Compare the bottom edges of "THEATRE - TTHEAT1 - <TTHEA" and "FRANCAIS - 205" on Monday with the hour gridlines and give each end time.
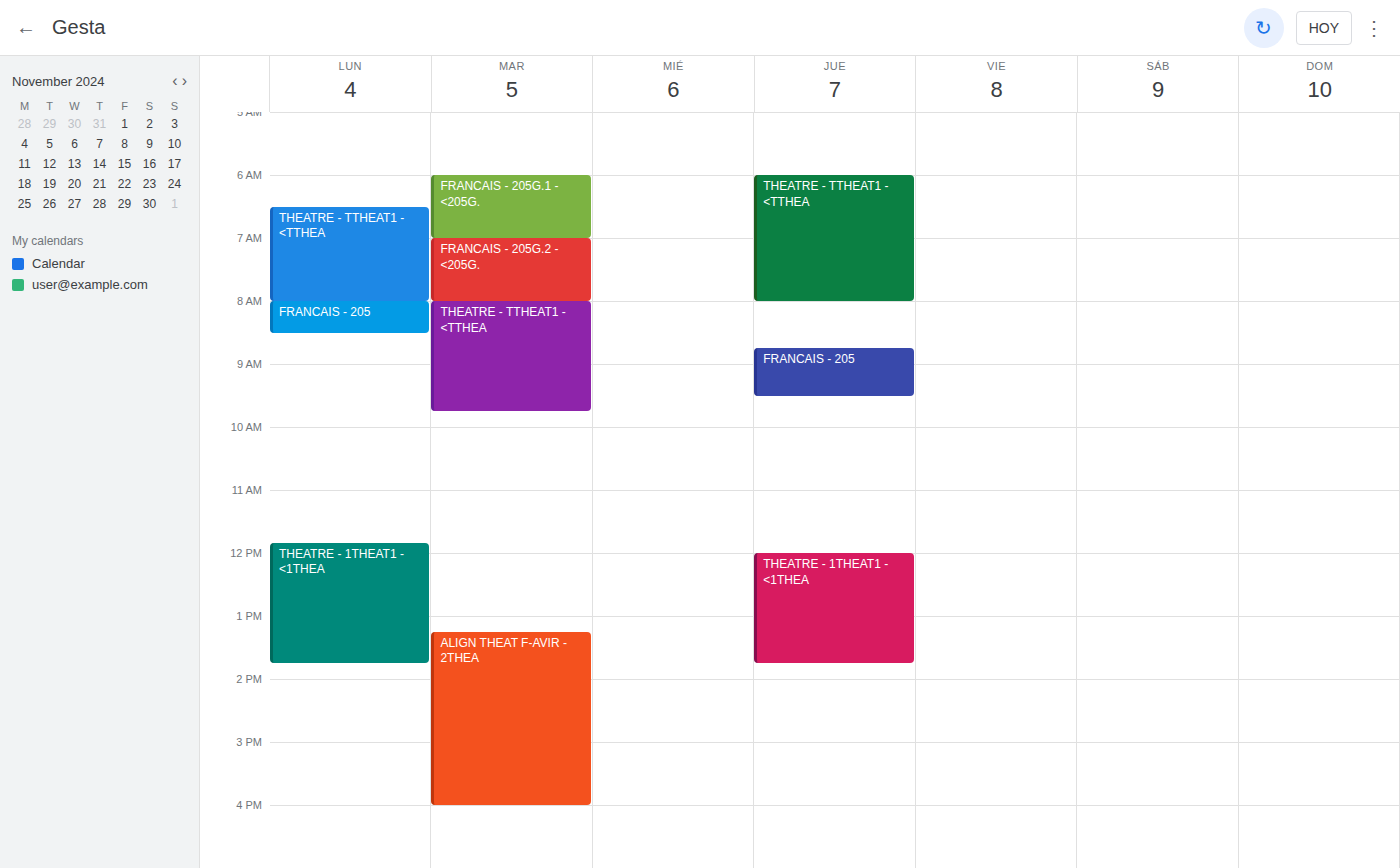
"THEATRE - TTHEAT1 - <TTHEA": 8:00 AM, exactly on the 8 AM line. "FRANCAIS - 205": 8:30 AM, halfway between the 8 AM and 9 AM lines.